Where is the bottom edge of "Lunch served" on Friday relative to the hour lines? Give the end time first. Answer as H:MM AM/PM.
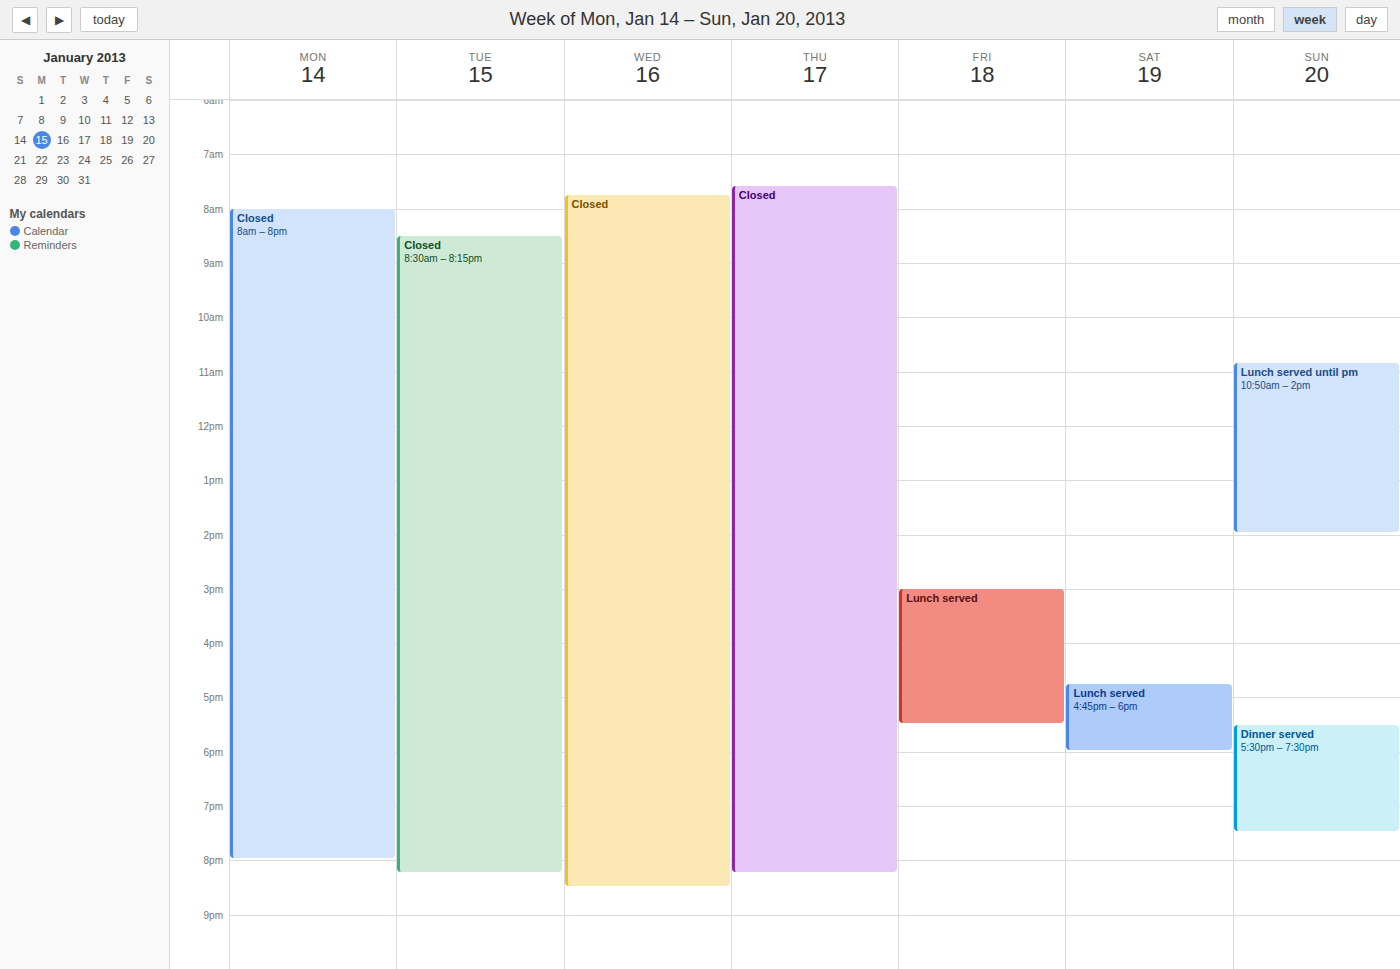
5:30 PM -- halfway between the 5 PM and 6 PM lines.